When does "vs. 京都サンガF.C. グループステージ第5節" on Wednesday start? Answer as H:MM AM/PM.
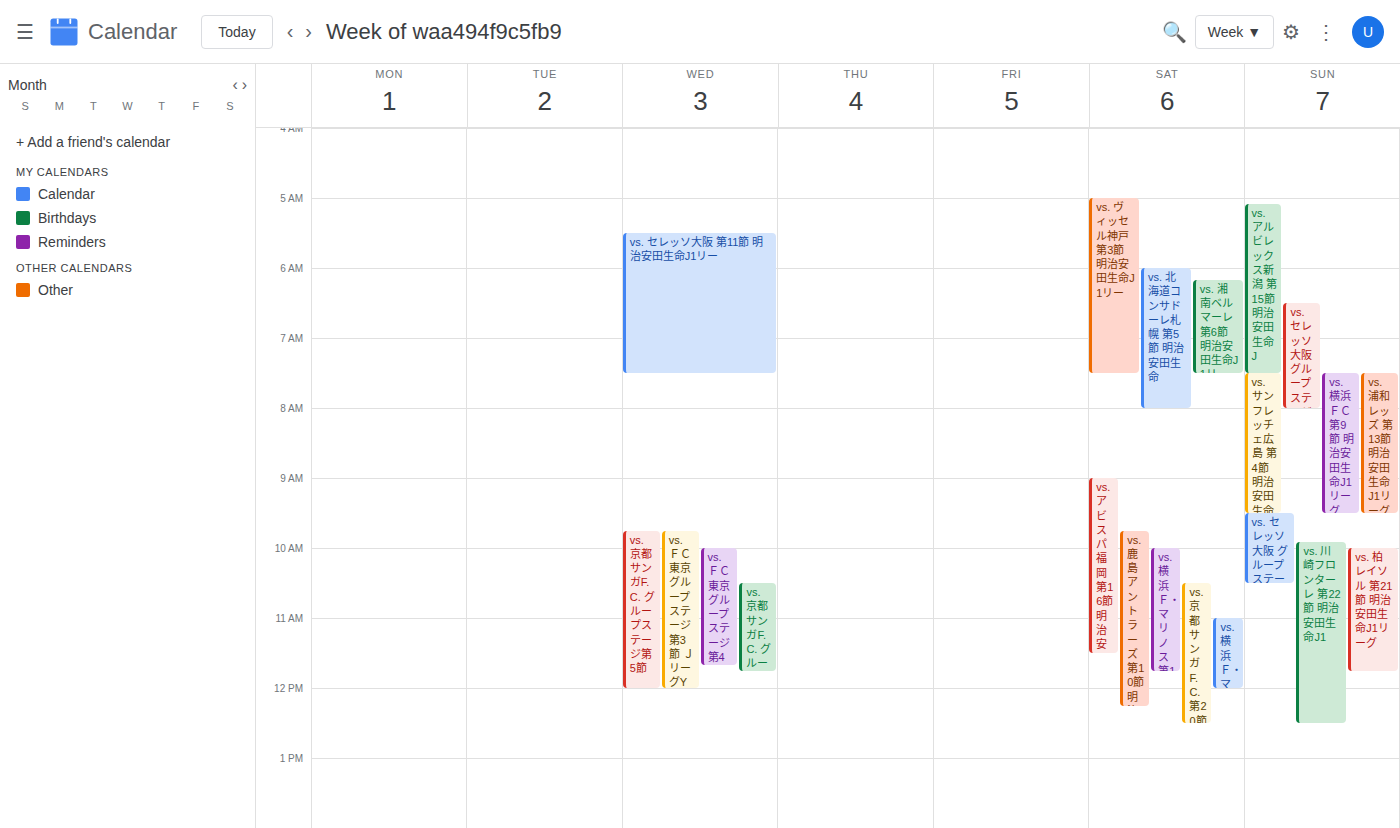
9:45 AM